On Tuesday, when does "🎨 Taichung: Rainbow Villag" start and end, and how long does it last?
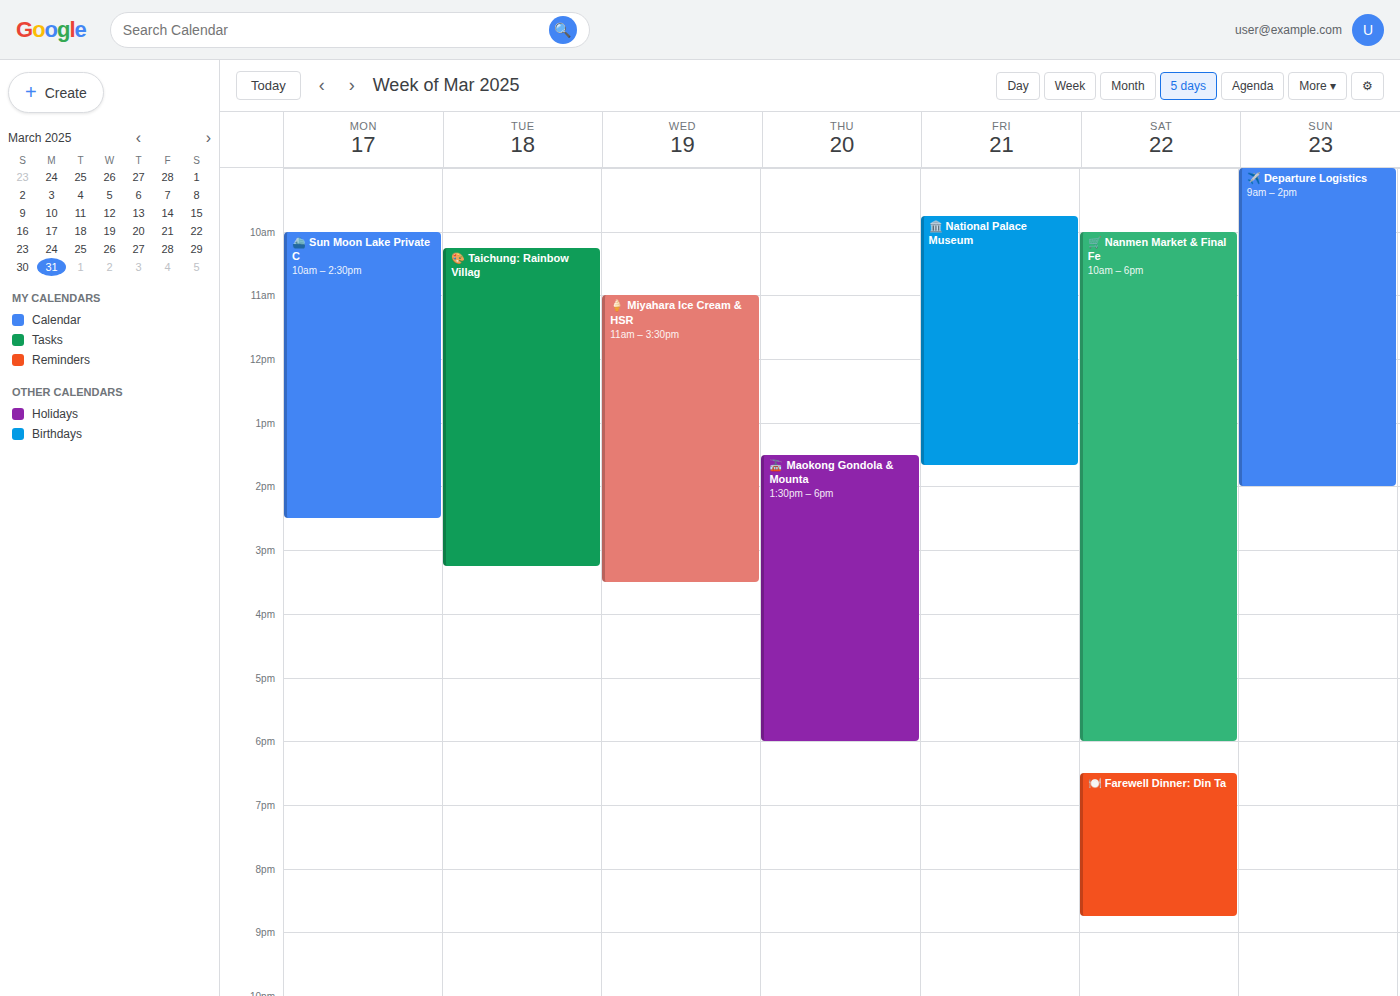
10:15 to 15:15, 5 hours